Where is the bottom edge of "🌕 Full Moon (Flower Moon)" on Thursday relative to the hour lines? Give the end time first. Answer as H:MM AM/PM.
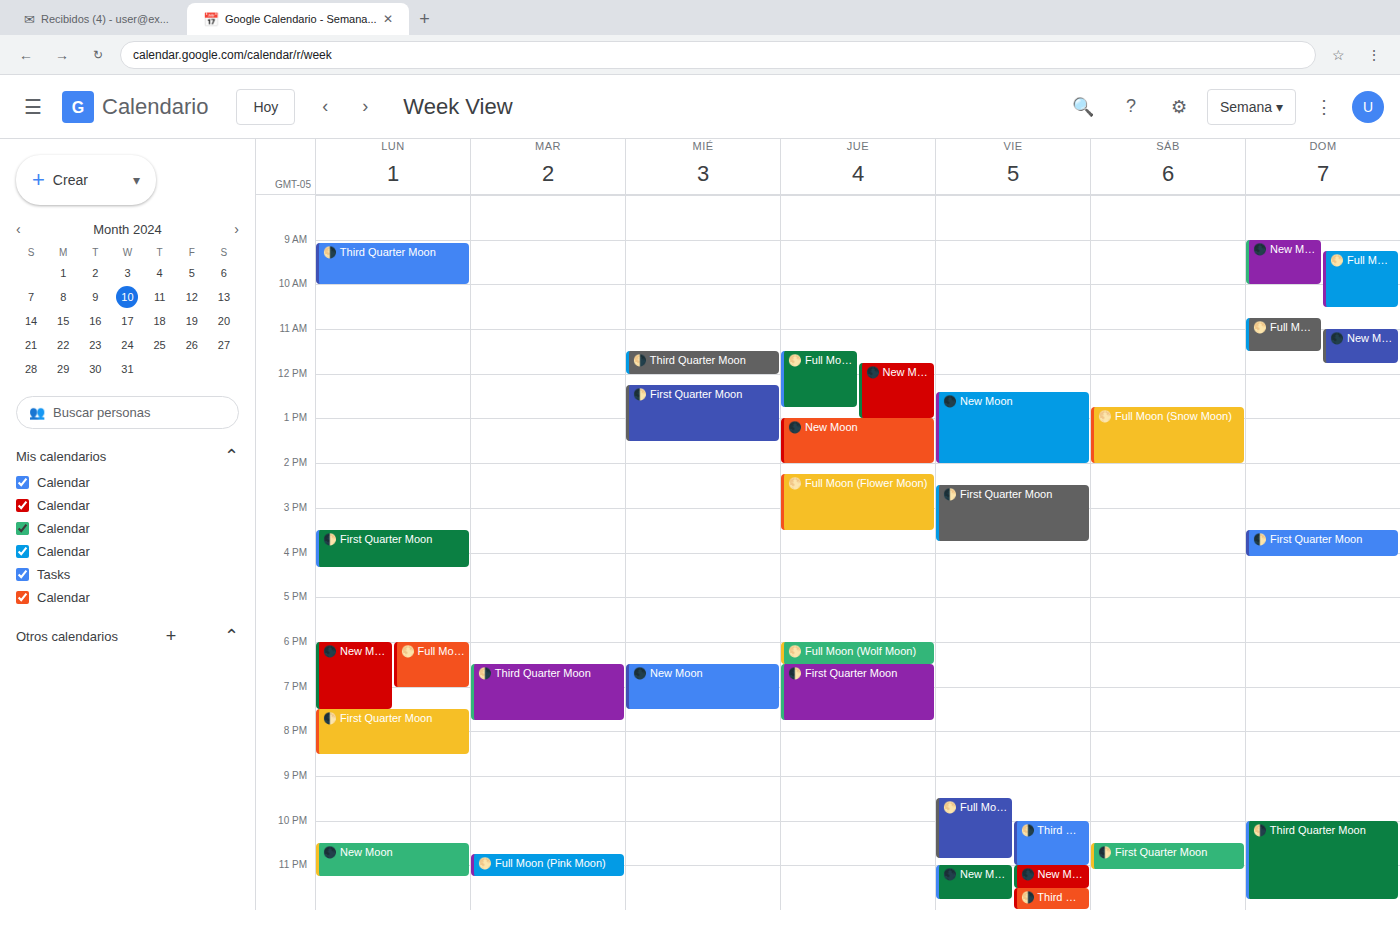
3:30 PM -- halfway between the 3 PM and 4 PM lines.